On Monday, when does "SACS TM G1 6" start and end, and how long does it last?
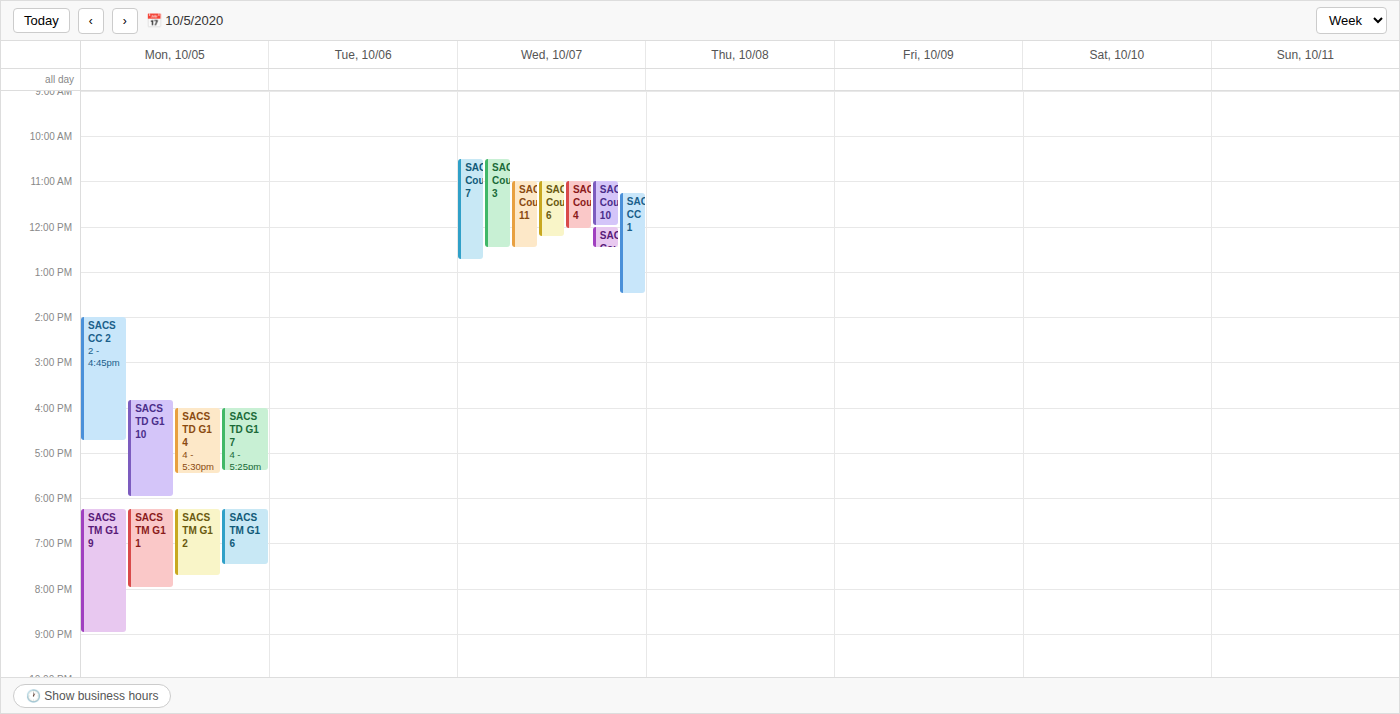
6:15 PM to 7:30 PM, 1 hour 15 minutes